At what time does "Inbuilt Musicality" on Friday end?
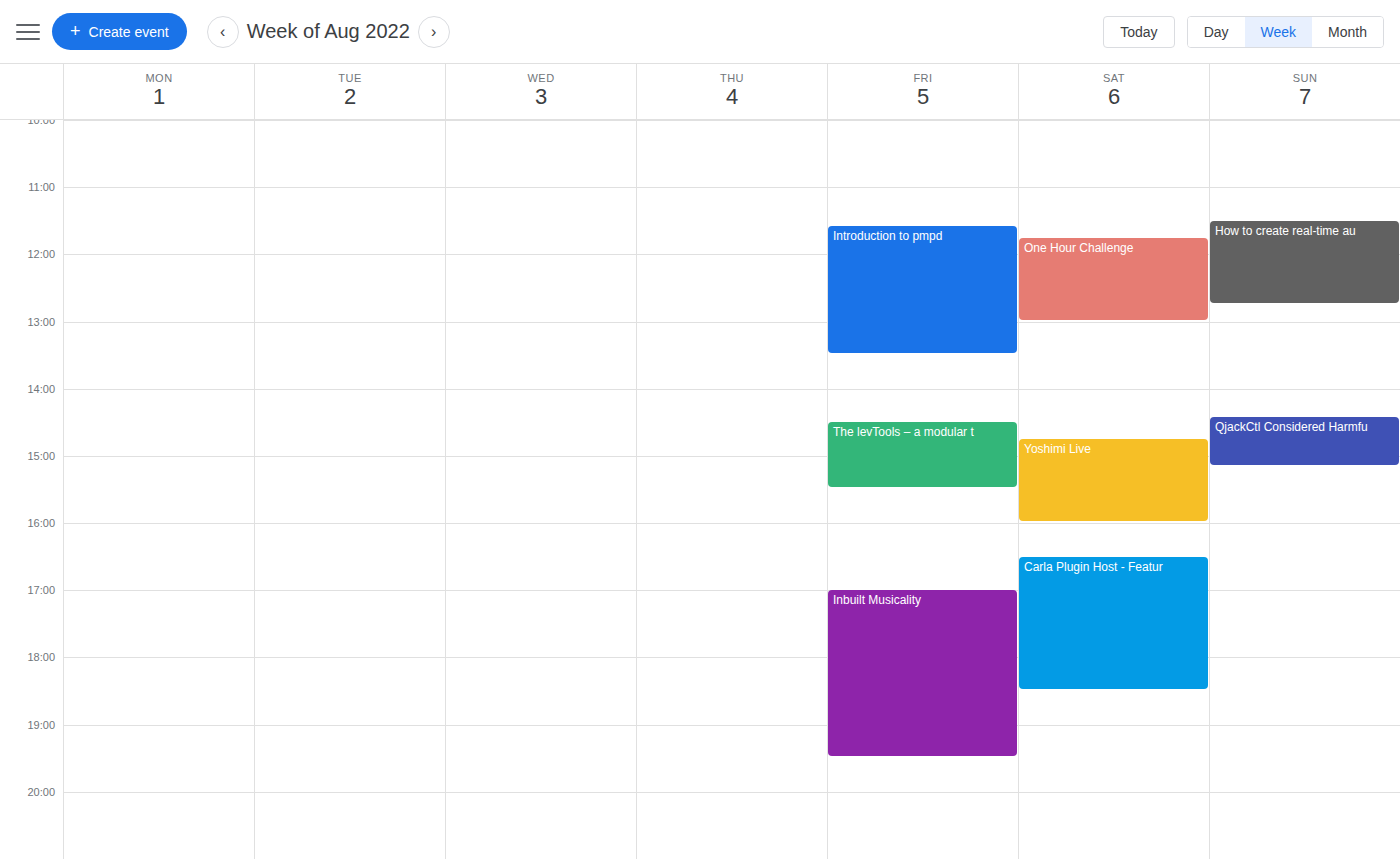
7:30 PM